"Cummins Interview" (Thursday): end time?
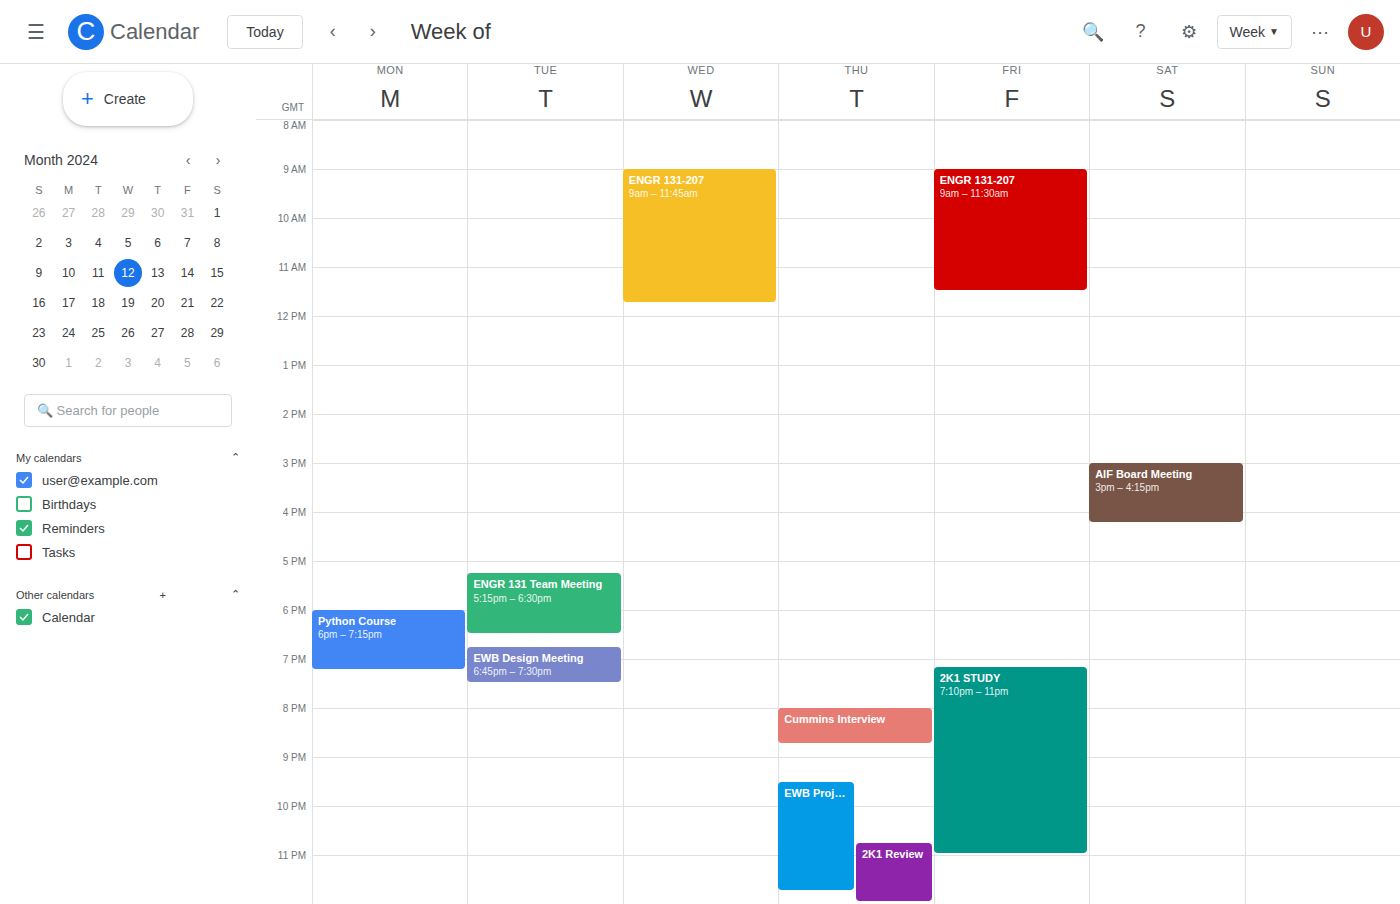
8:45 PM